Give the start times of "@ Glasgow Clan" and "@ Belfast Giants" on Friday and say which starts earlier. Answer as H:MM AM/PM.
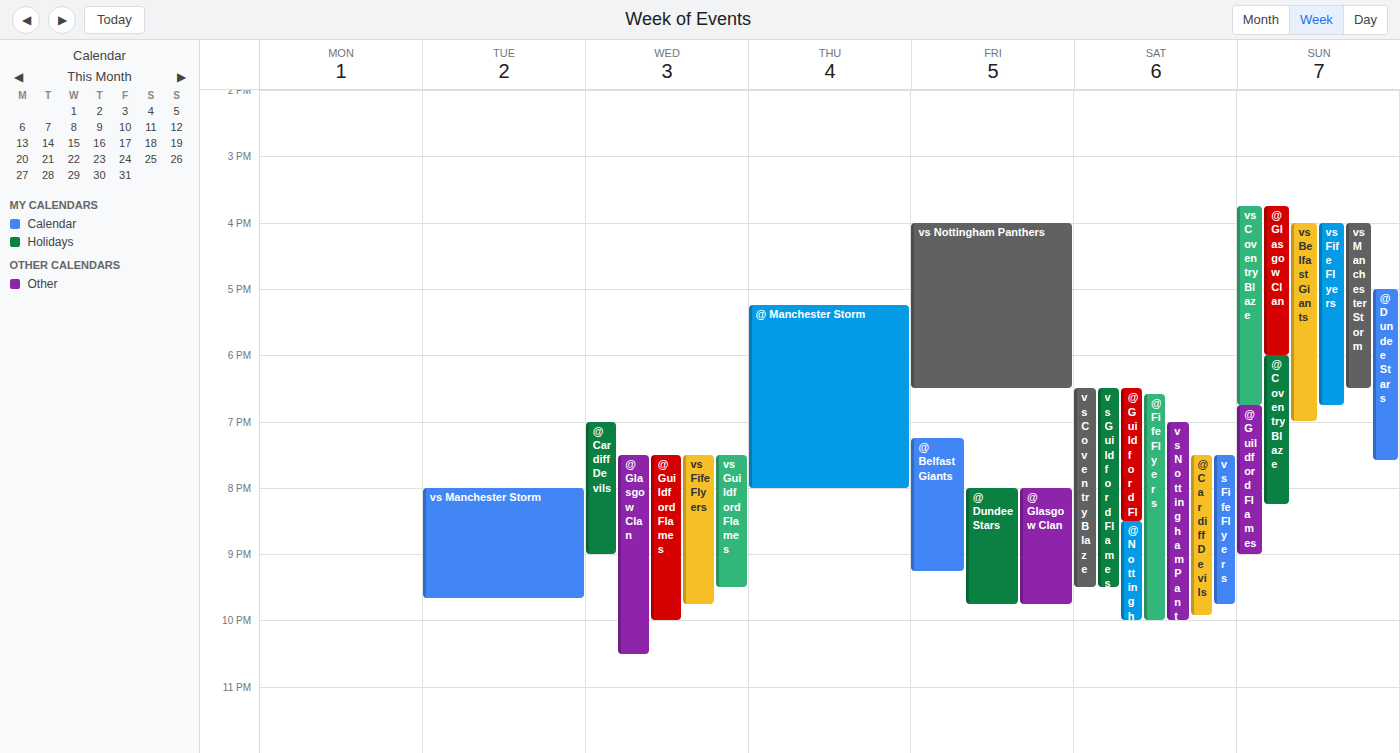
"@ Belfast Giants" 7:15 PM; "@ Glasgow Clan" 8:00 PM.